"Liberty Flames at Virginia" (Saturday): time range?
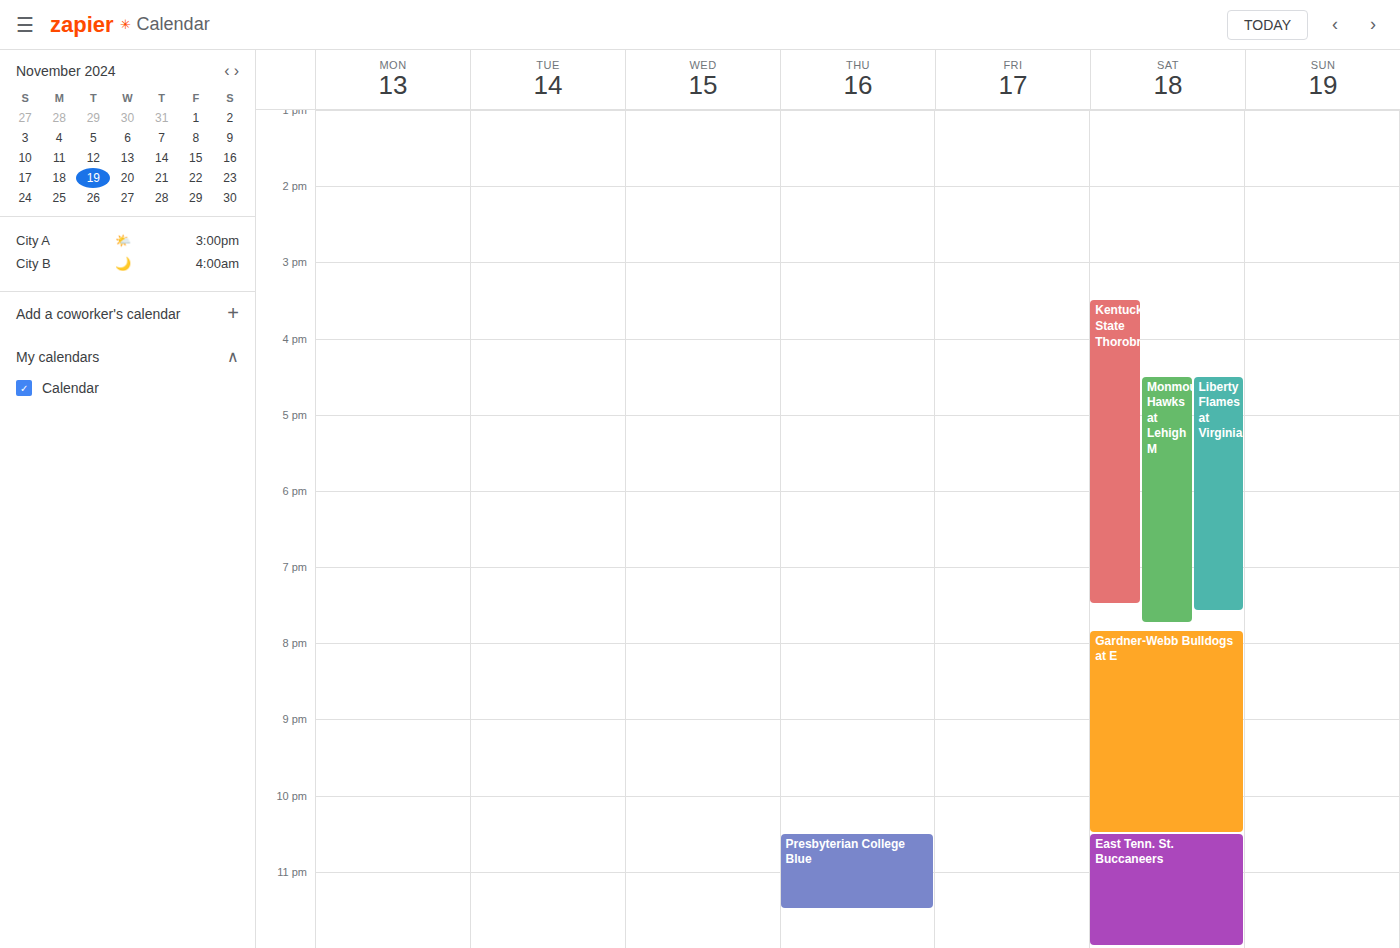
4:30 PM to 7:35 PM